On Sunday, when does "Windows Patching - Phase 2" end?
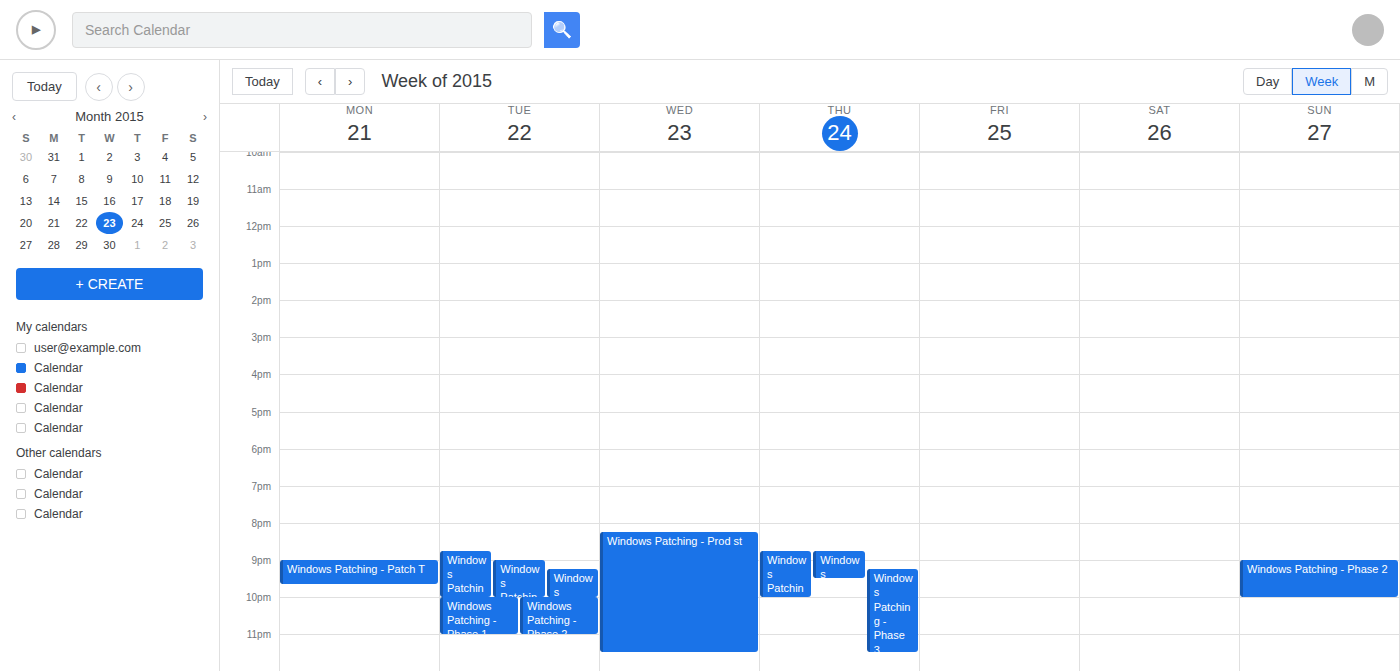
10:00 PM